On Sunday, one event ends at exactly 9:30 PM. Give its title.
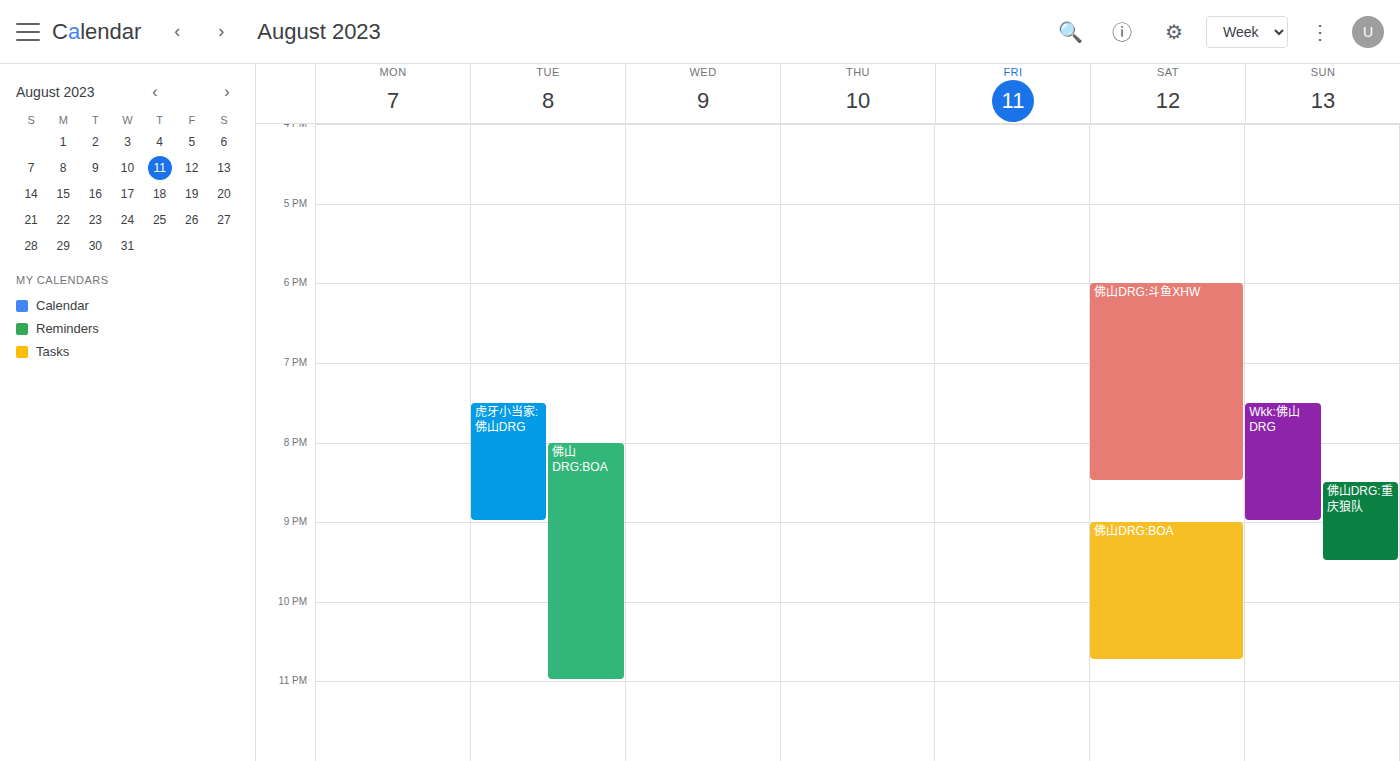
"佛山DRG:重庆狼队"